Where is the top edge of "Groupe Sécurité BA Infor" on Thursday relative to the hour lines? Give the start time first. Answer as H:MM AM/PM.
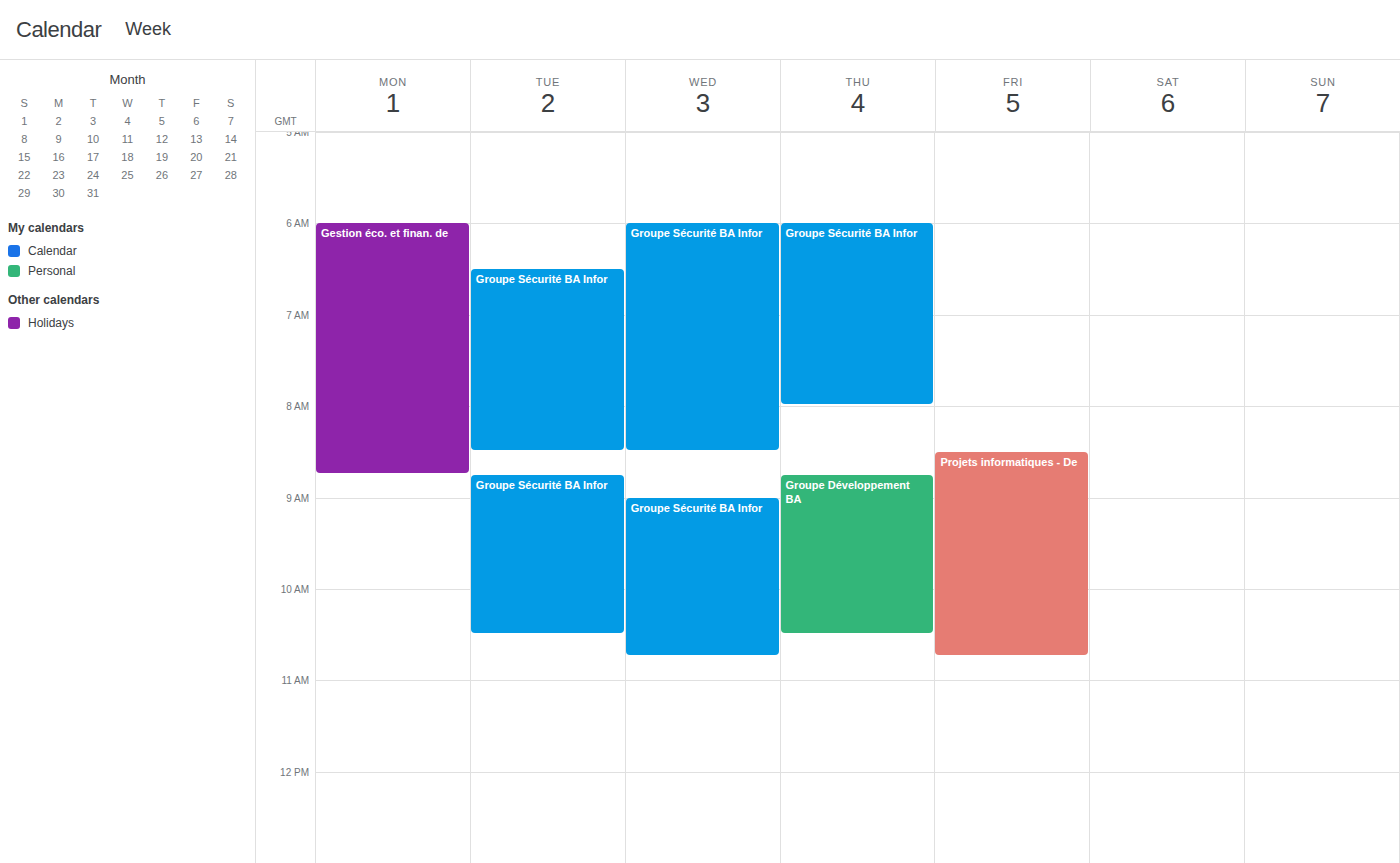
6:00 AM -- exactly on the 6 AM line.